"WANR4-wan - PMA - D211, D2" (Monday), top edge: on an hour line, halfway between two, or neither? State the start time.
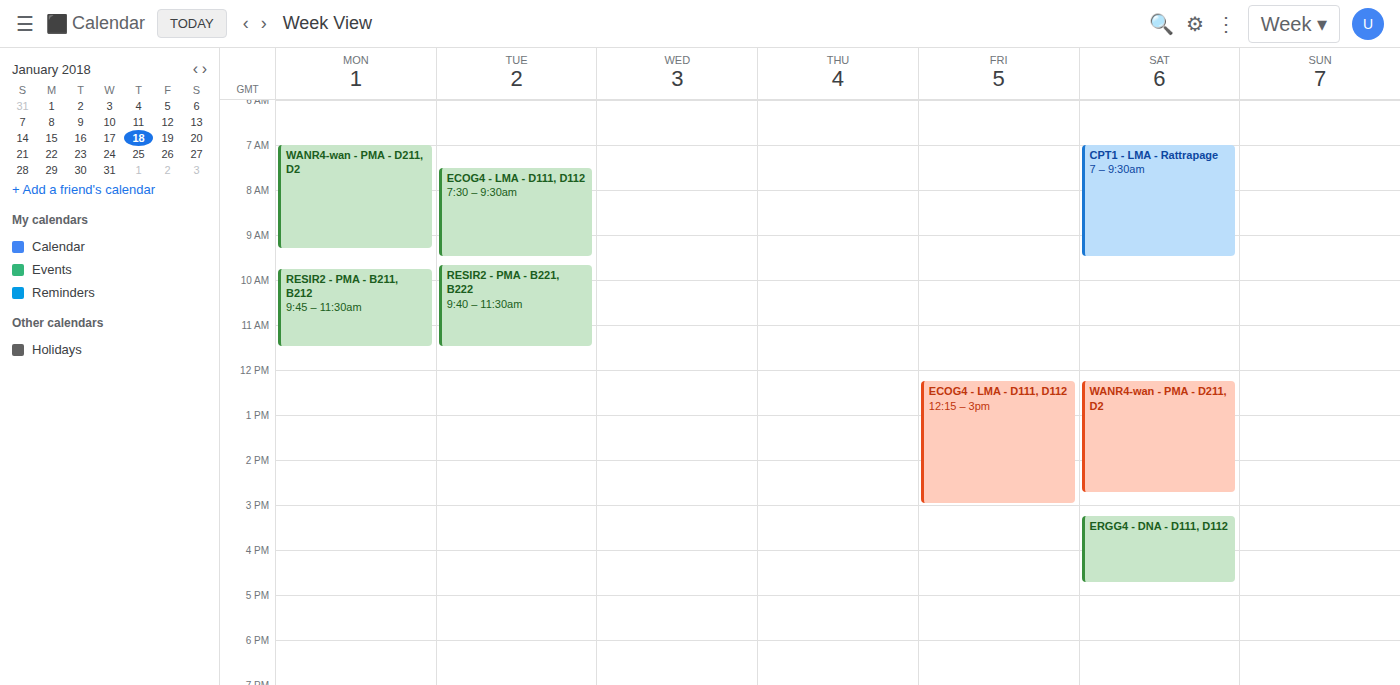
07:00 -- exactly on the 07:00 line.